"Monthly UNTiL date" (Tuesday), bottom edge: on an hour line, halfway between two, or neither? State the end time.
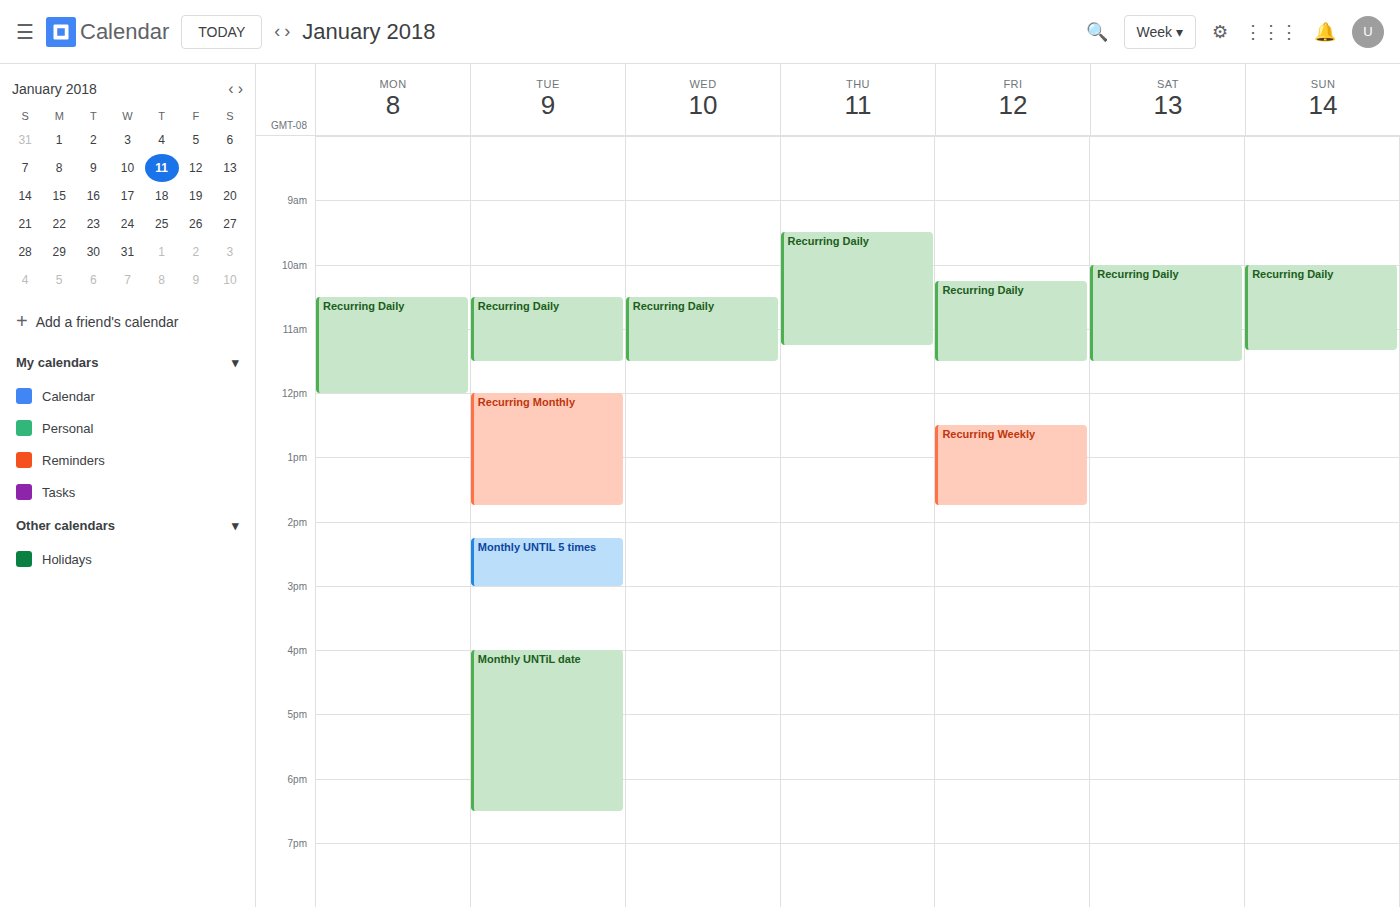
6:30 PM -- halfway between the 6 PM and 7 PM lines.